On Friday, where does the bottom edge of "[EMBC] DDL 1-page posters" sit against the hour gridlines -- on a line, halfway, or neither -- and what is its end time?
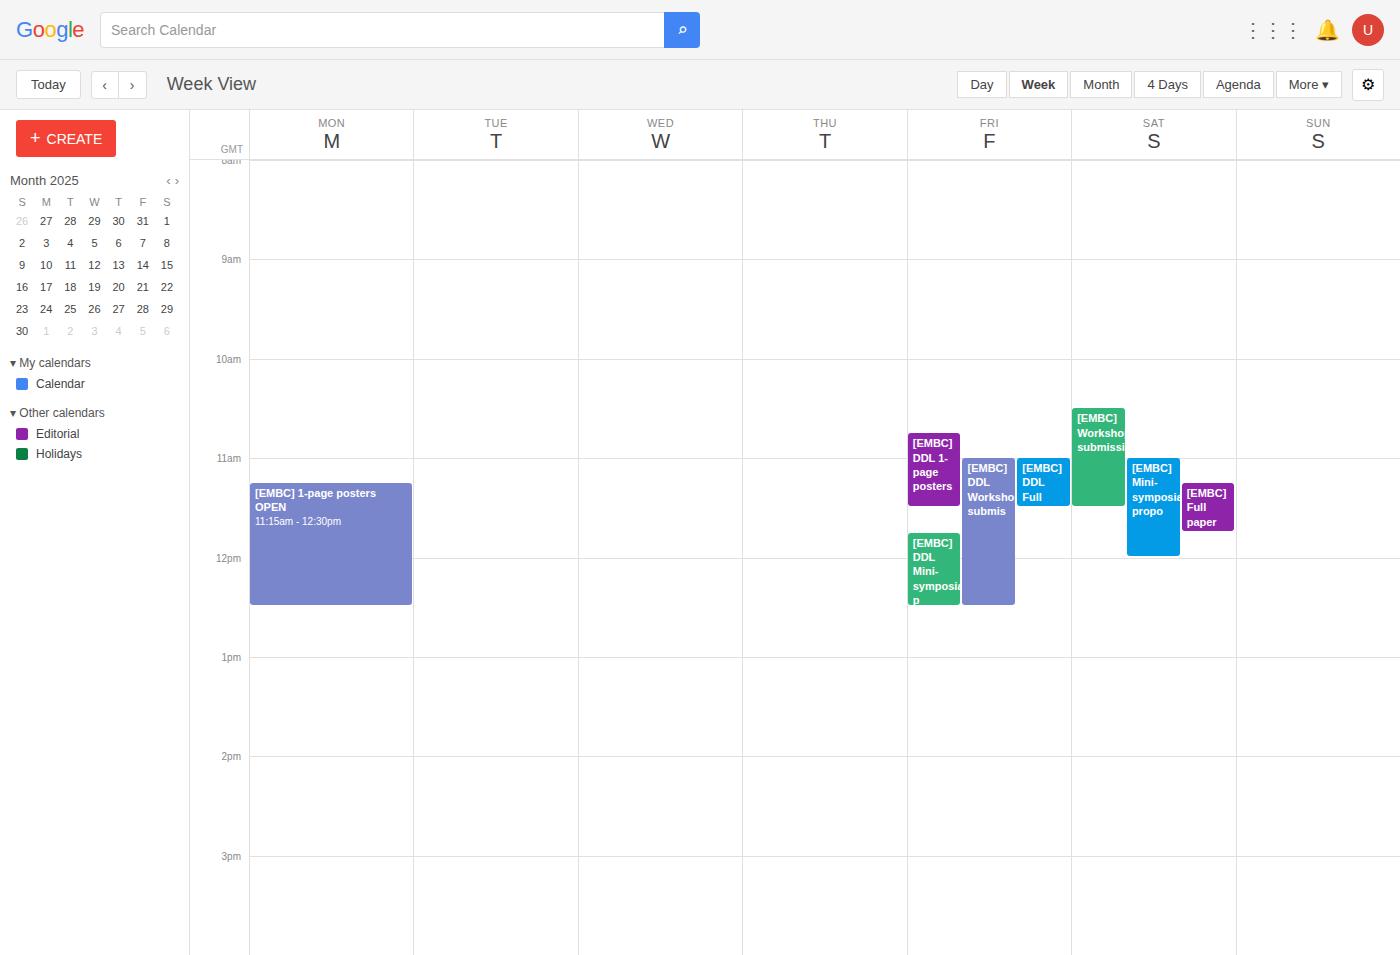
11:30 AM -- halfway between the 11 AM and 12 PM lines.